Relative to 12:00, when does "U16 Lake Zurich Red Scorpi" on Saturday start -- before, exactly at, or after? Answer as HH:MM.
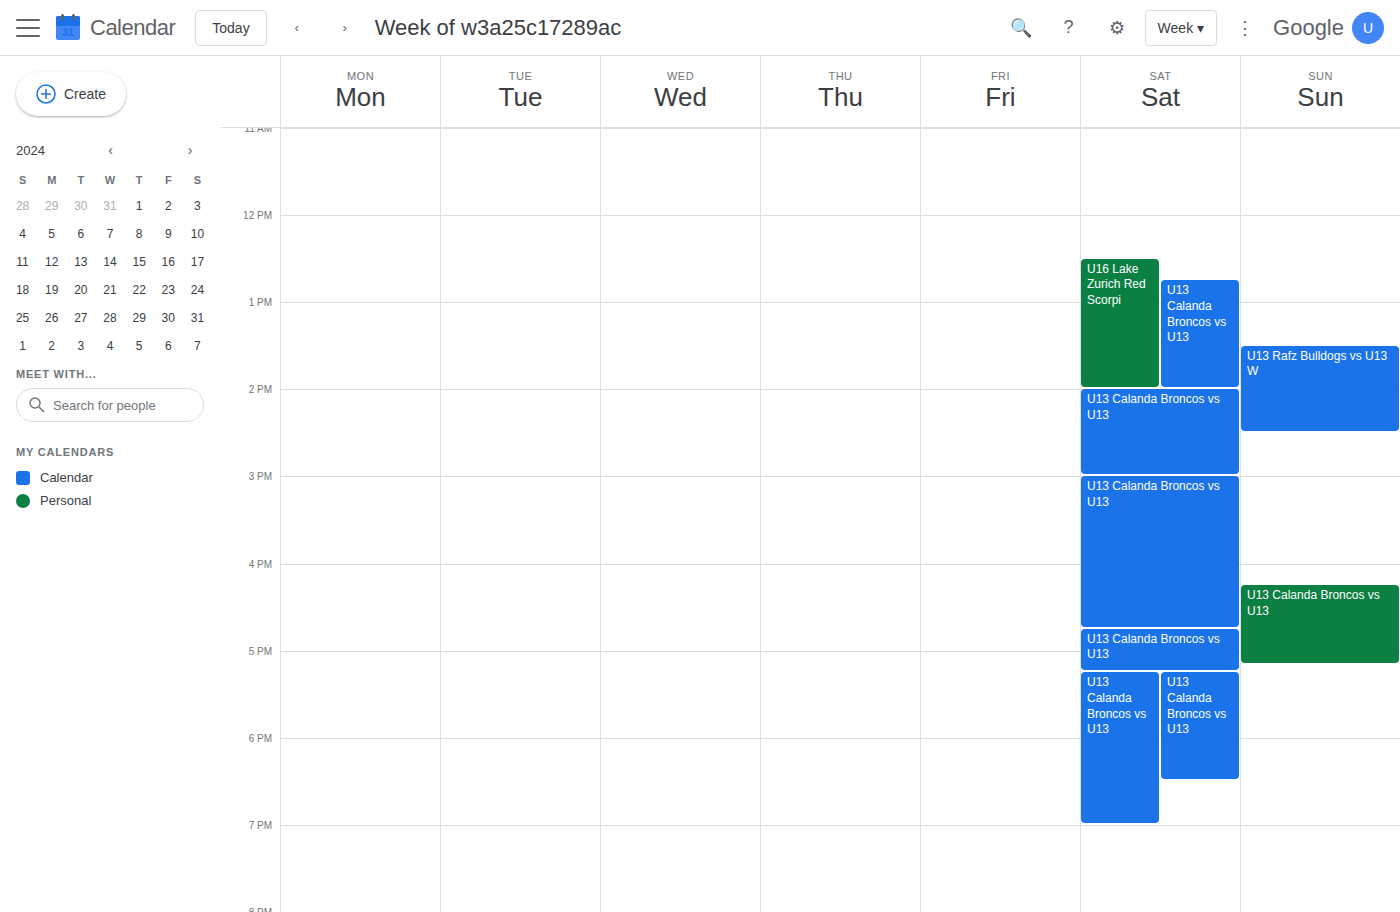
12:30 -- after 12:00, 30 minutes below the 12:00 line.